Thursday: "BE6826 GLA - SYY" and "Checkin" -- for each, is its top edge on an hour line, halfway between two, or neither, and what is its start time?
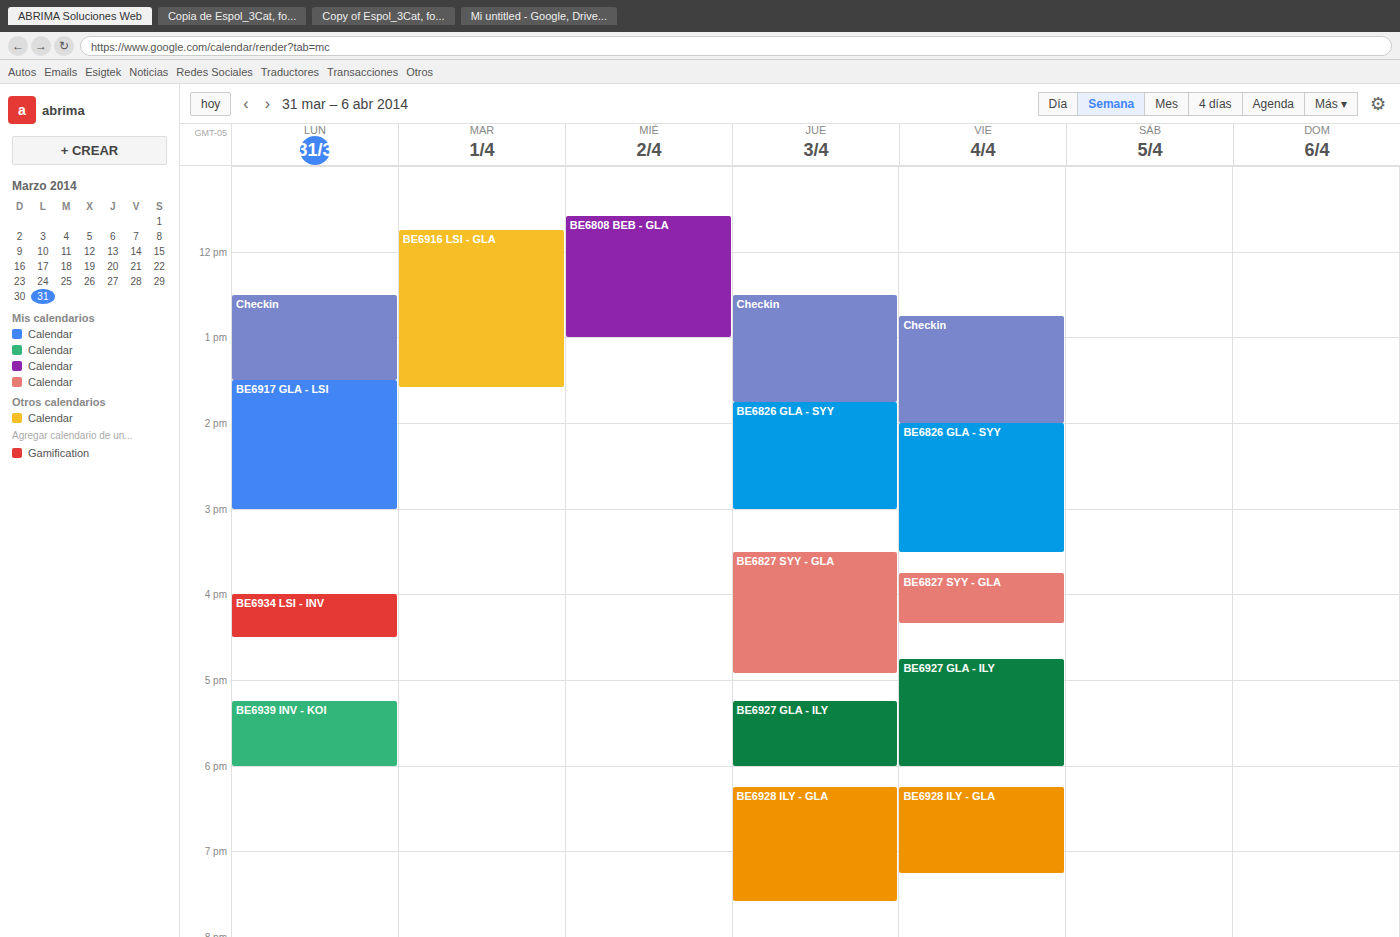
"BE6826 GLA - SYY": 1:45 PM, neither: three quarters of the way from the 1 PM line to the 2 PM line. "Checkin": 12:30 PM, halfway between the 12 PM and 1 PM lines.